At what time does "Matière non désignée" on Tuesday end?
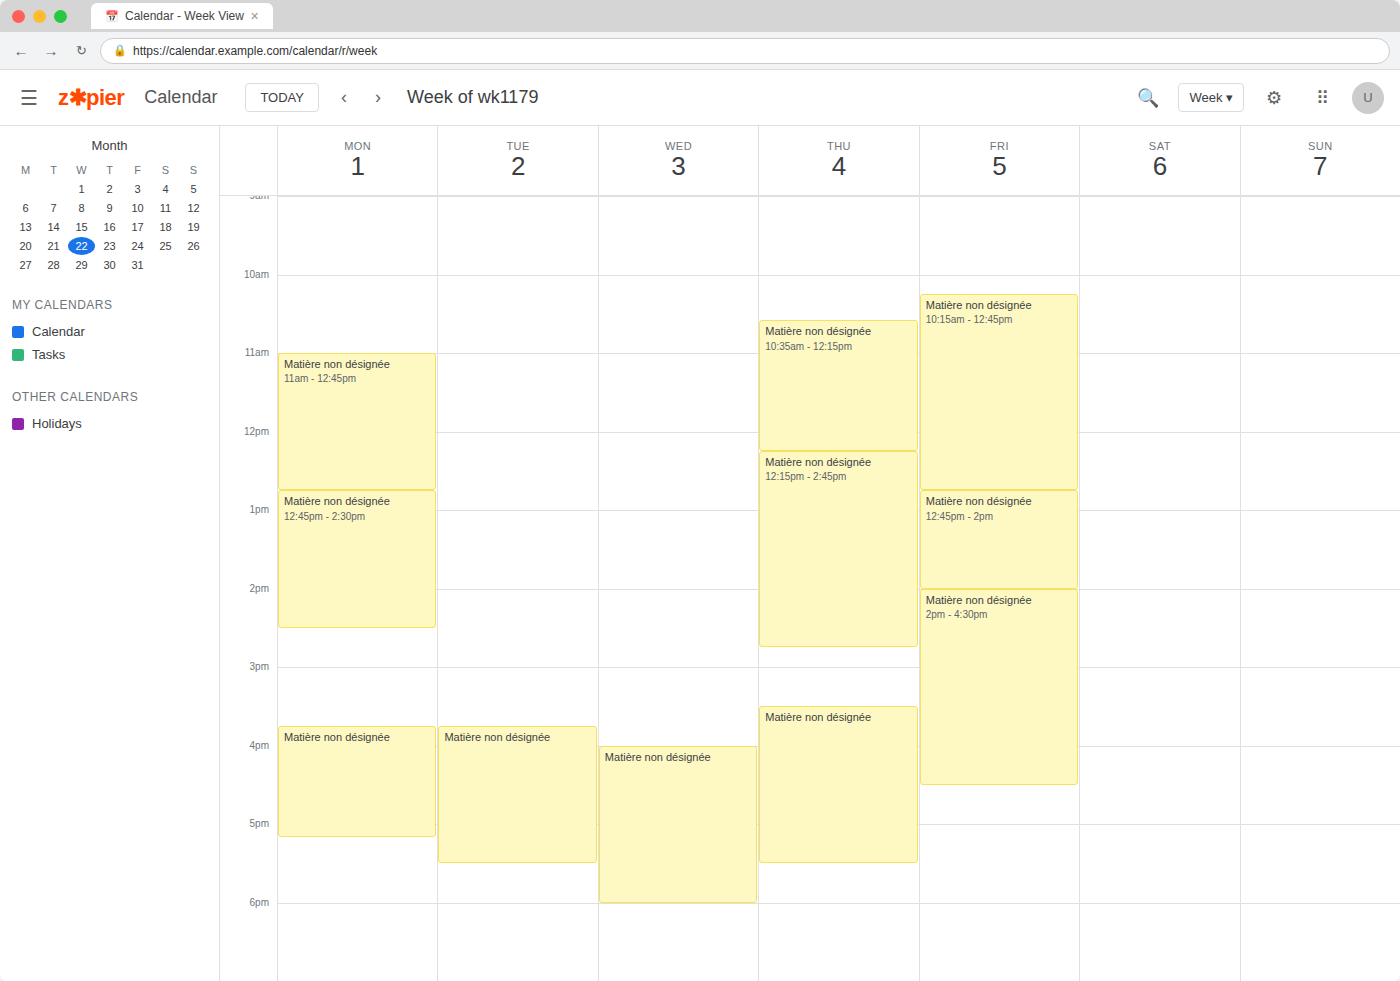
5:30 PM